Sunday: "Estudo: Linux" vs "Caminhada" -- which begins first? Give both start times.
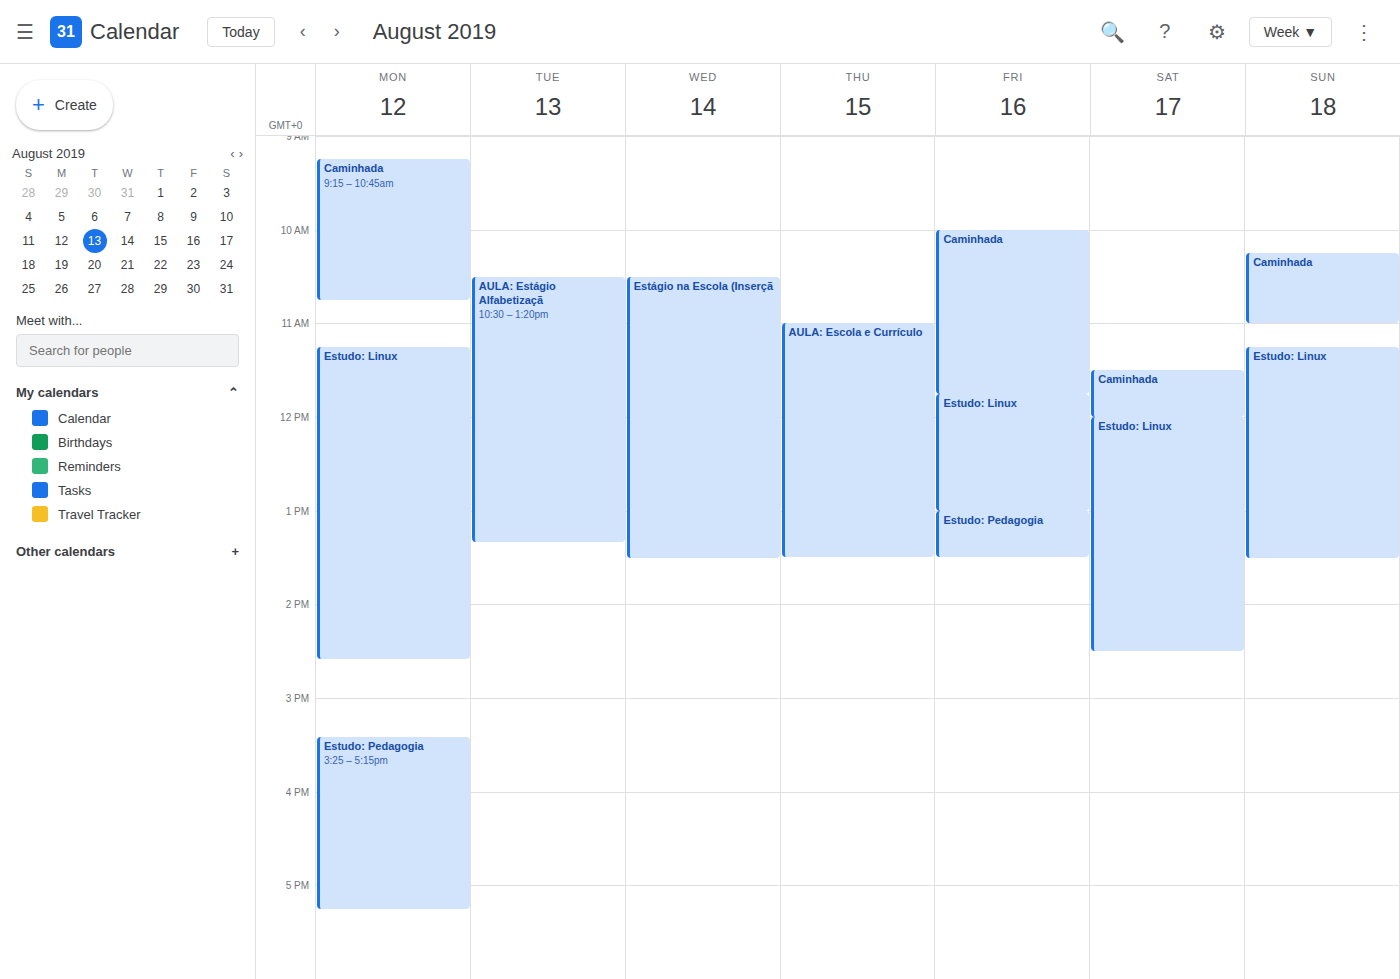
"Caminhada" 10:15 AM; "Estudo: Linux" 11:15 AM.